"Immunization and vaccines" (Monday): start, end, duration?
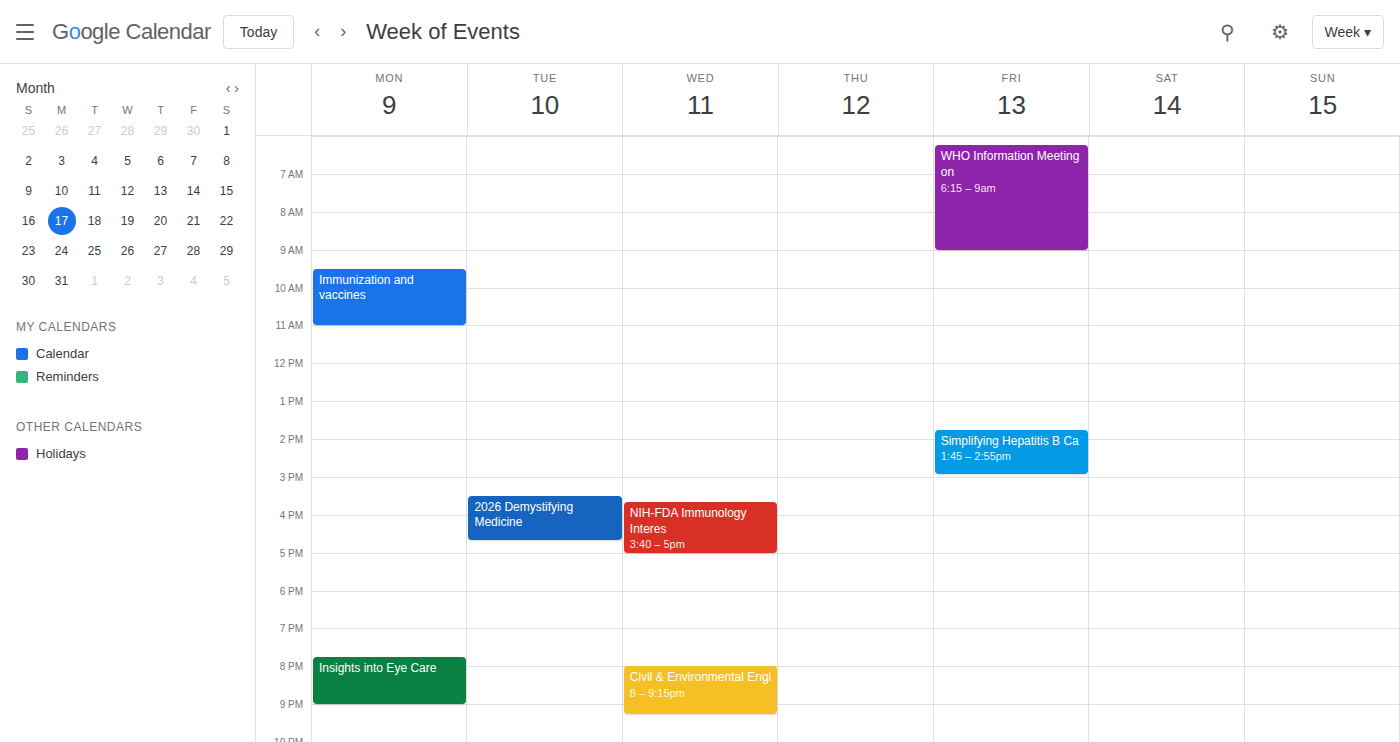
9:30 AM to 11:00 AM, 1 hour 30 minutes